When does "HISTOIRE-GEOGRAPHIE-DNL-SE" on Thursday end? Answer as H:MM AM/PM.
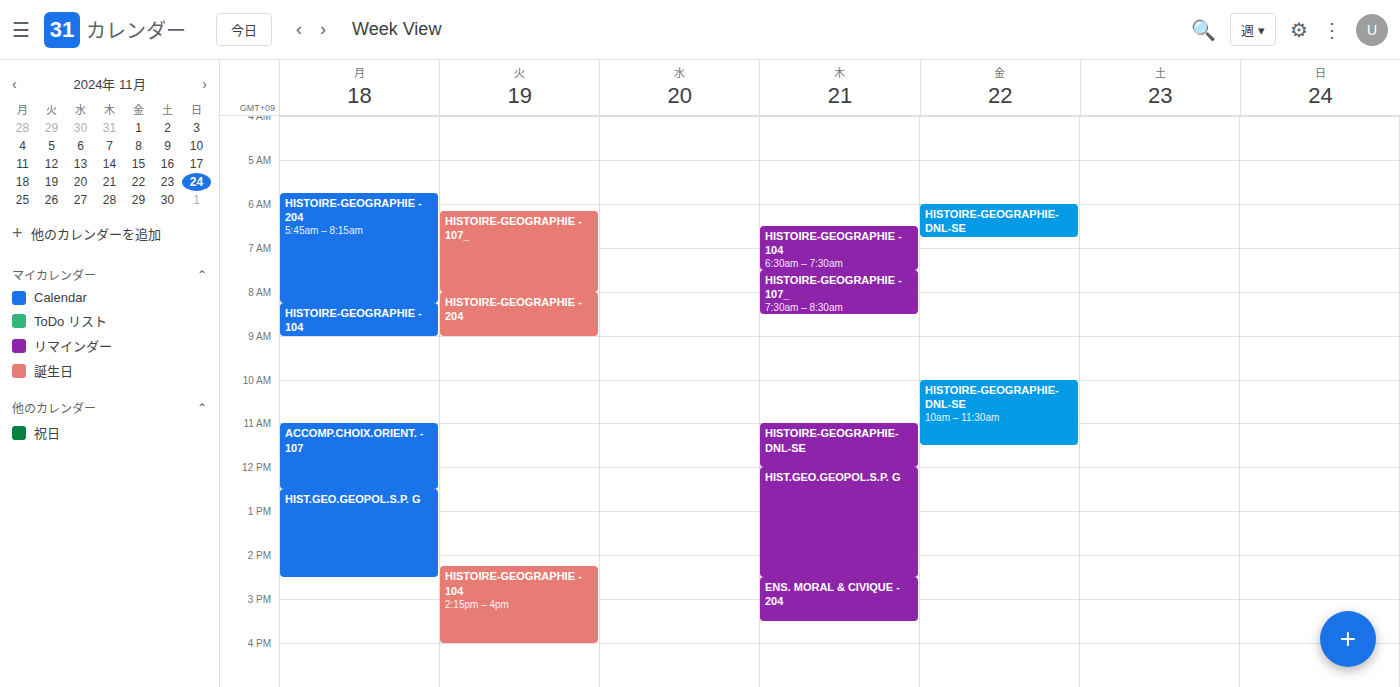
12:00 PM